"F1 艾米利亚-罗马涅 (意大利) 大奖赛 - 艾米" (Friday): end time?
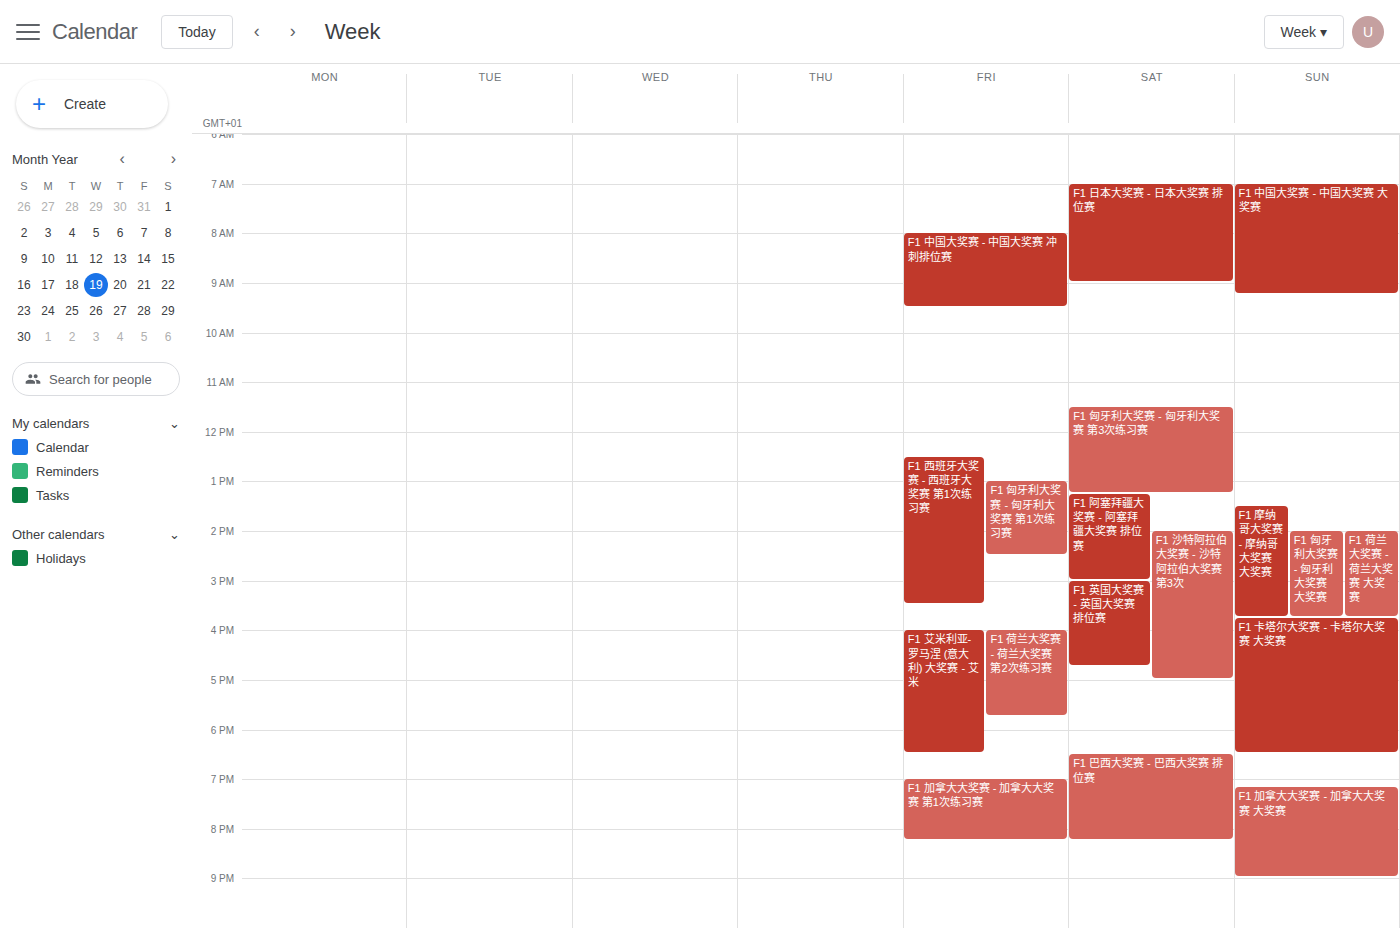
6:30 PM